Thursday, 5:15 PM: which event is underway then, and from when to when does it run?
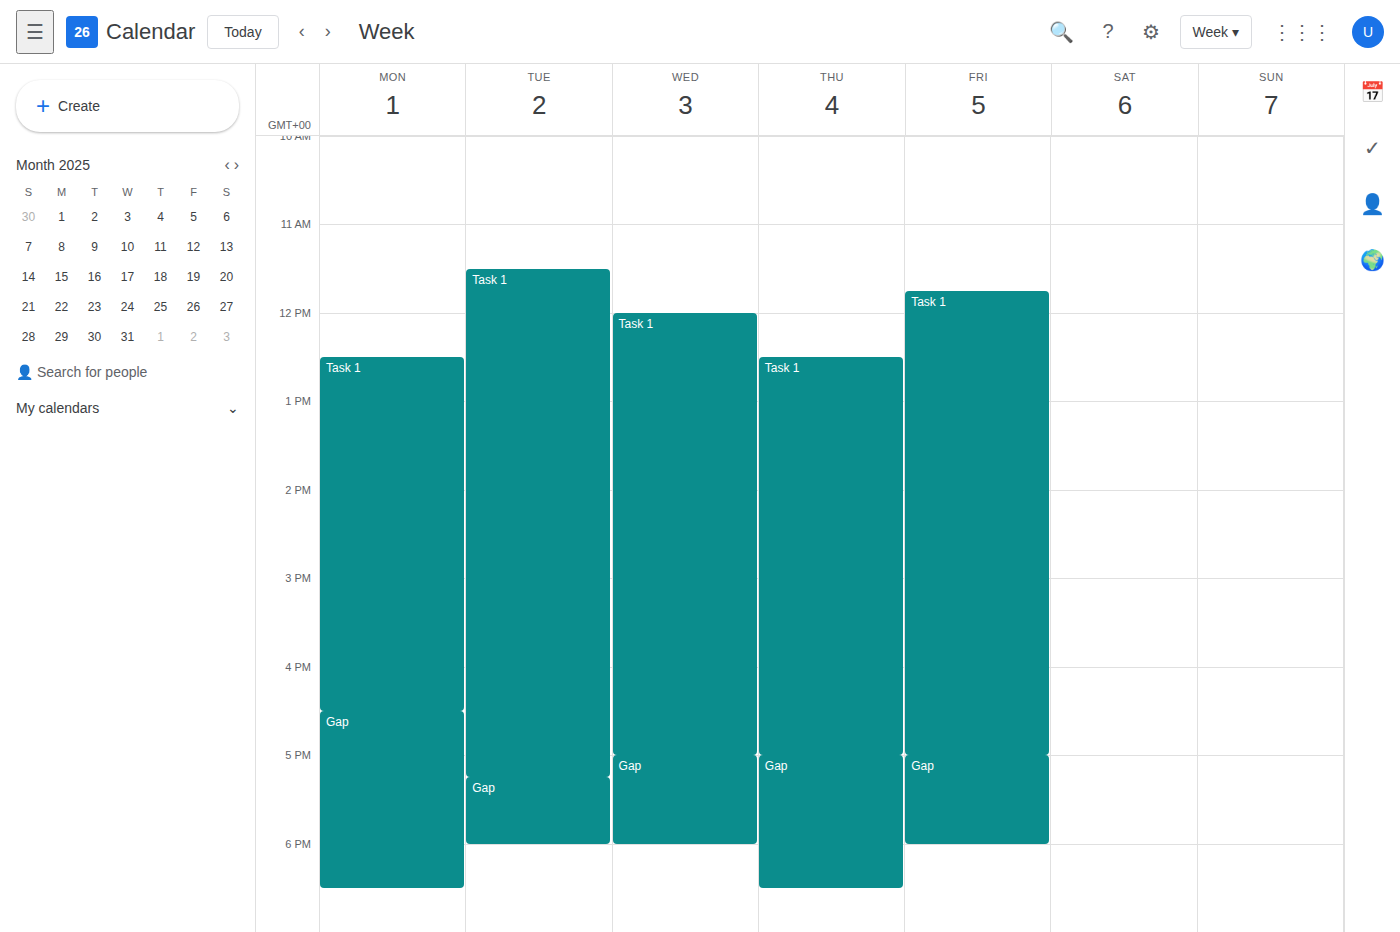
"Gap", 5:00 PM to 6:30 PM